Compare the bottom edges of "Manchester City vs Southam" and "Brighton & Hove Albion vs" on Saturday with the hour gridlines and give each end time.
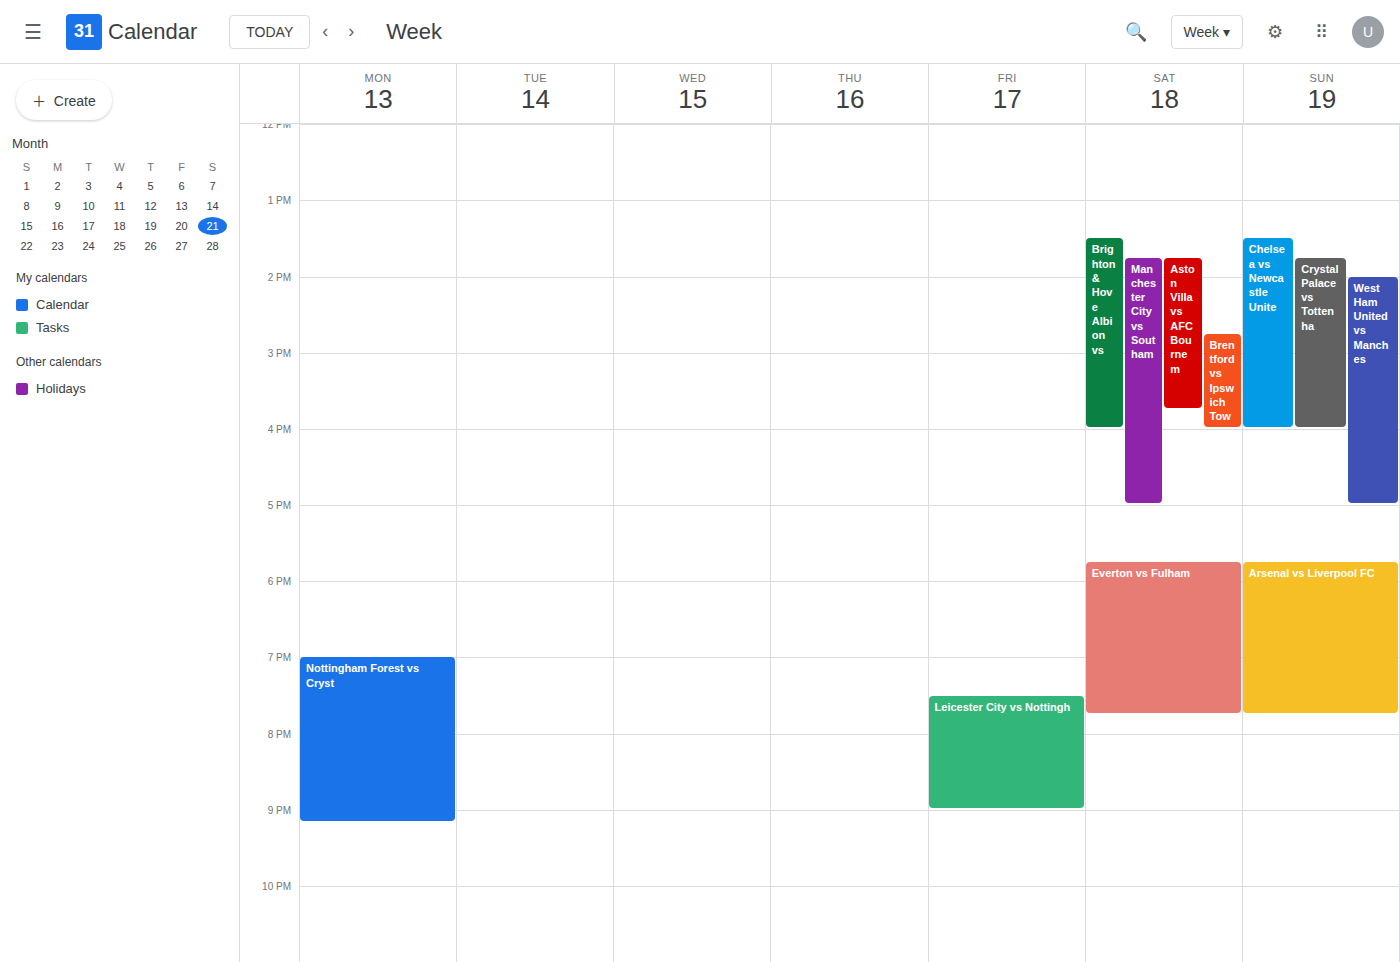
"Manchester City vs Southam": 5:00 PM, exactly on the 5 PM line. "Brighton & Hove Albion vs": 4:00 PM, exactly on the 4 PM line.